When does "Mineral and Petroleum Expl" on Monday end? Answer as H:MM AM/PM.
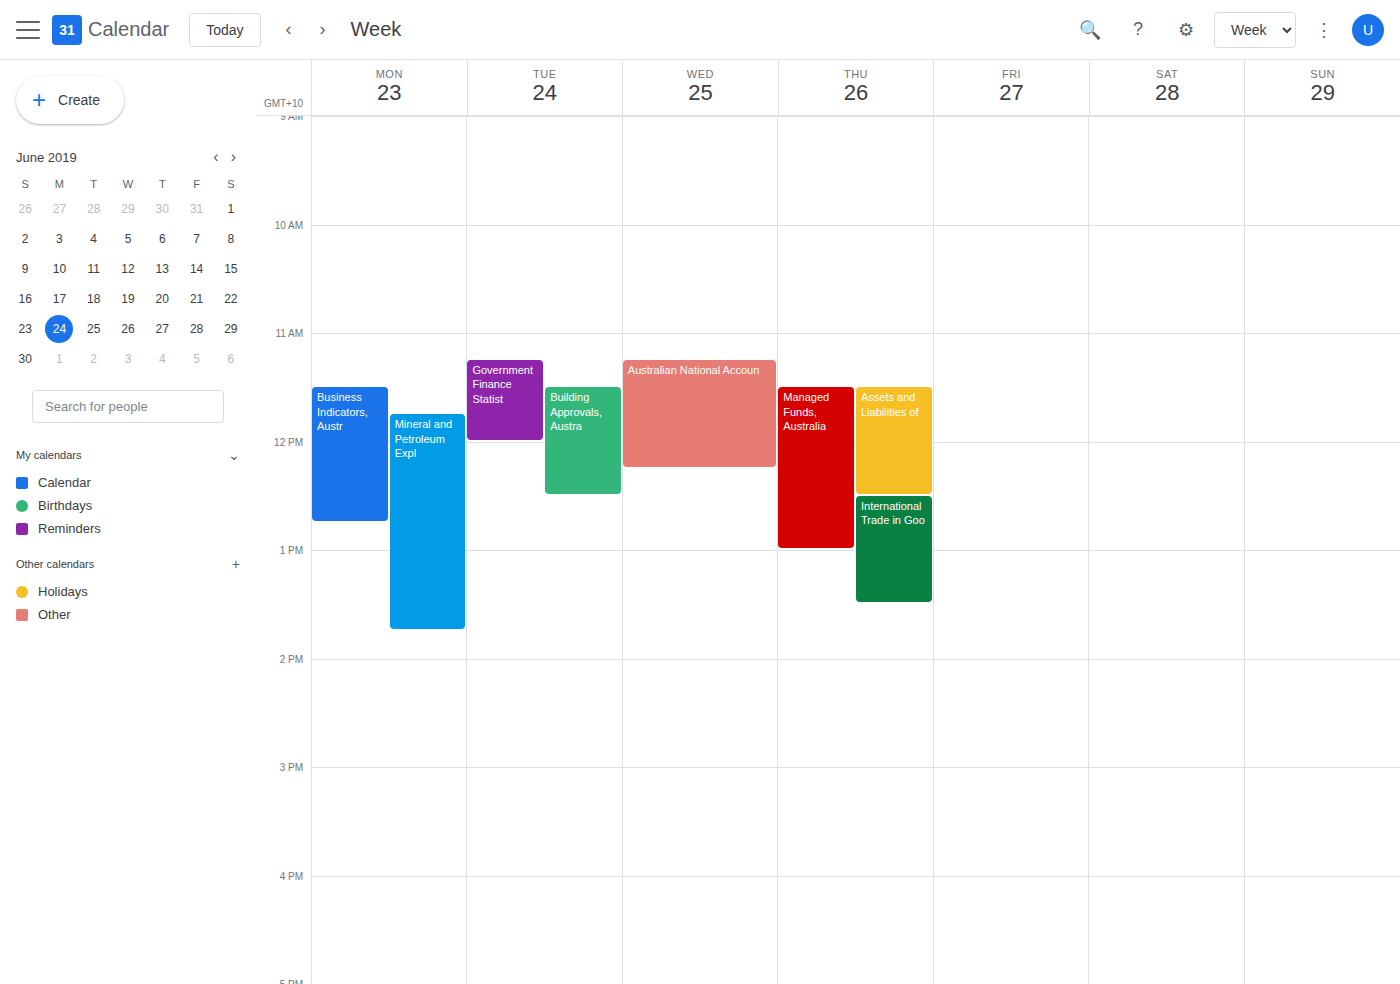
1:45 PM